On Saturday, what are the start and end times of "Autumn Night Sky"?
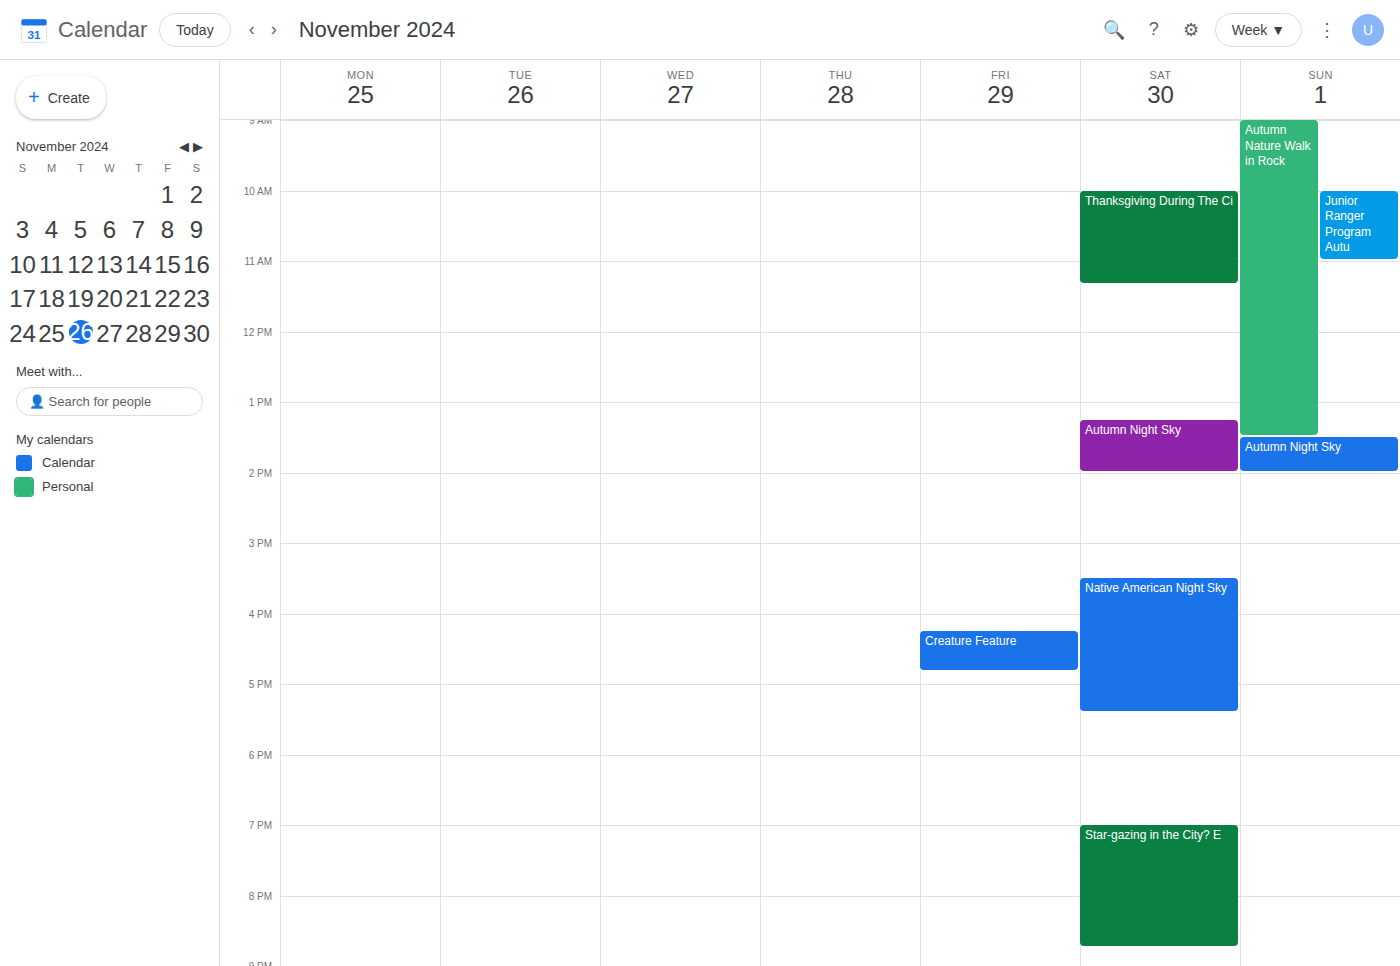
13:15 to 14:00